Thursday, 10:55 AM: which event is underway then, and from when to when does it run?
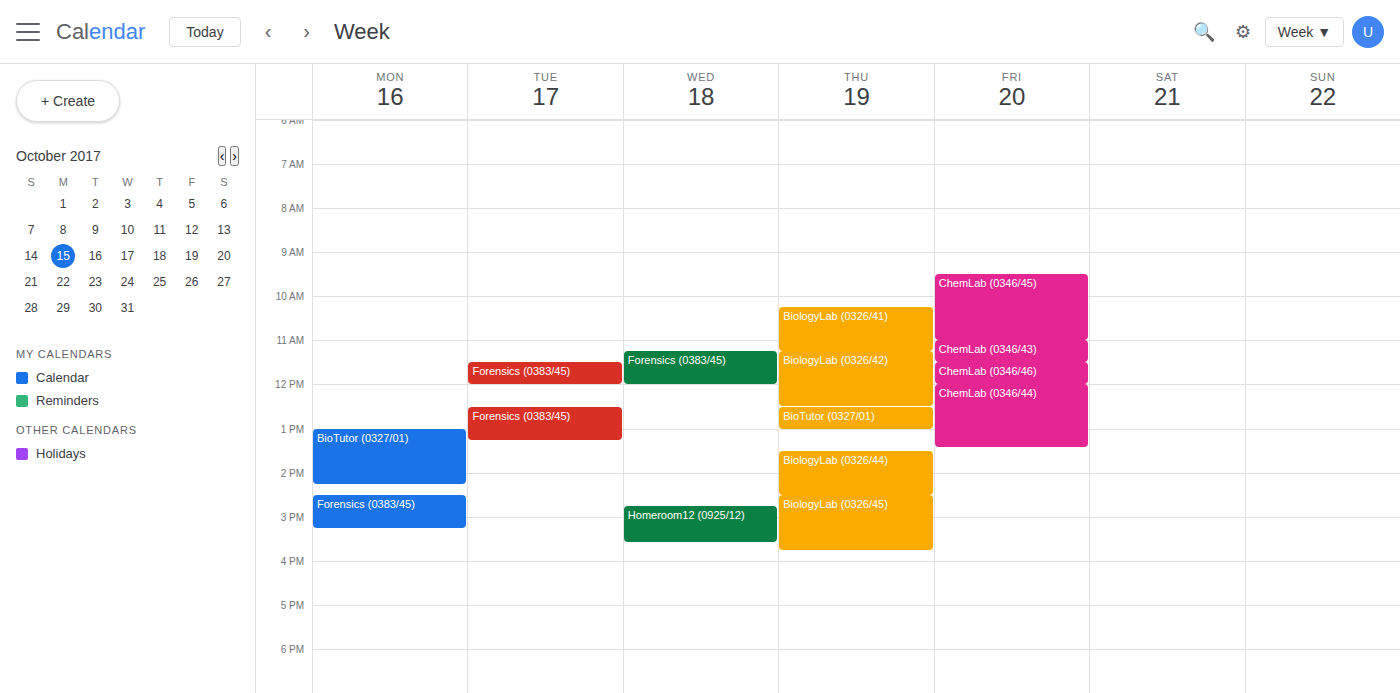
"BiologyLab (0326/41)", 10:15 AM to 11:15 AM